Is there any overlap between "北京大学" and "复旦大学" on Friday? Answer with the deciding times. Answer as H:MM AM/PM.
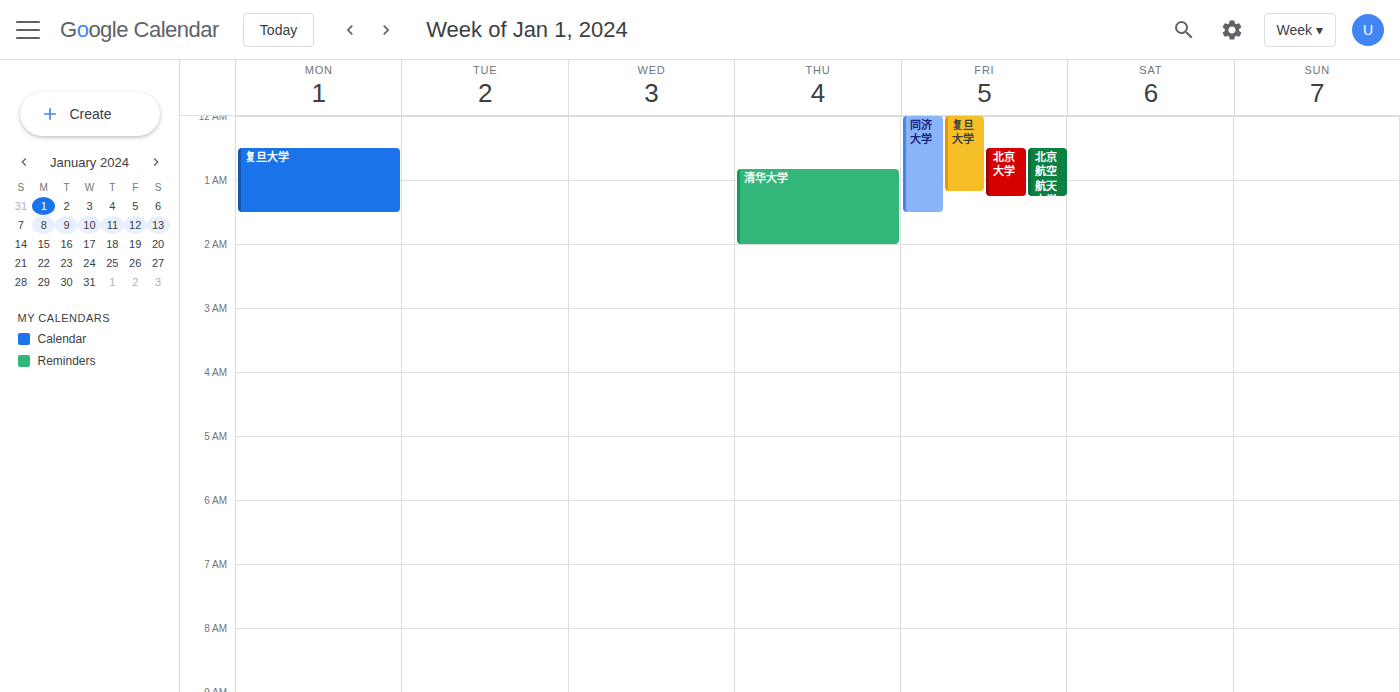
"北京大学" starts at 12:30 AM, before "复旦大学" ends at 1:10 AM -- they overlap.